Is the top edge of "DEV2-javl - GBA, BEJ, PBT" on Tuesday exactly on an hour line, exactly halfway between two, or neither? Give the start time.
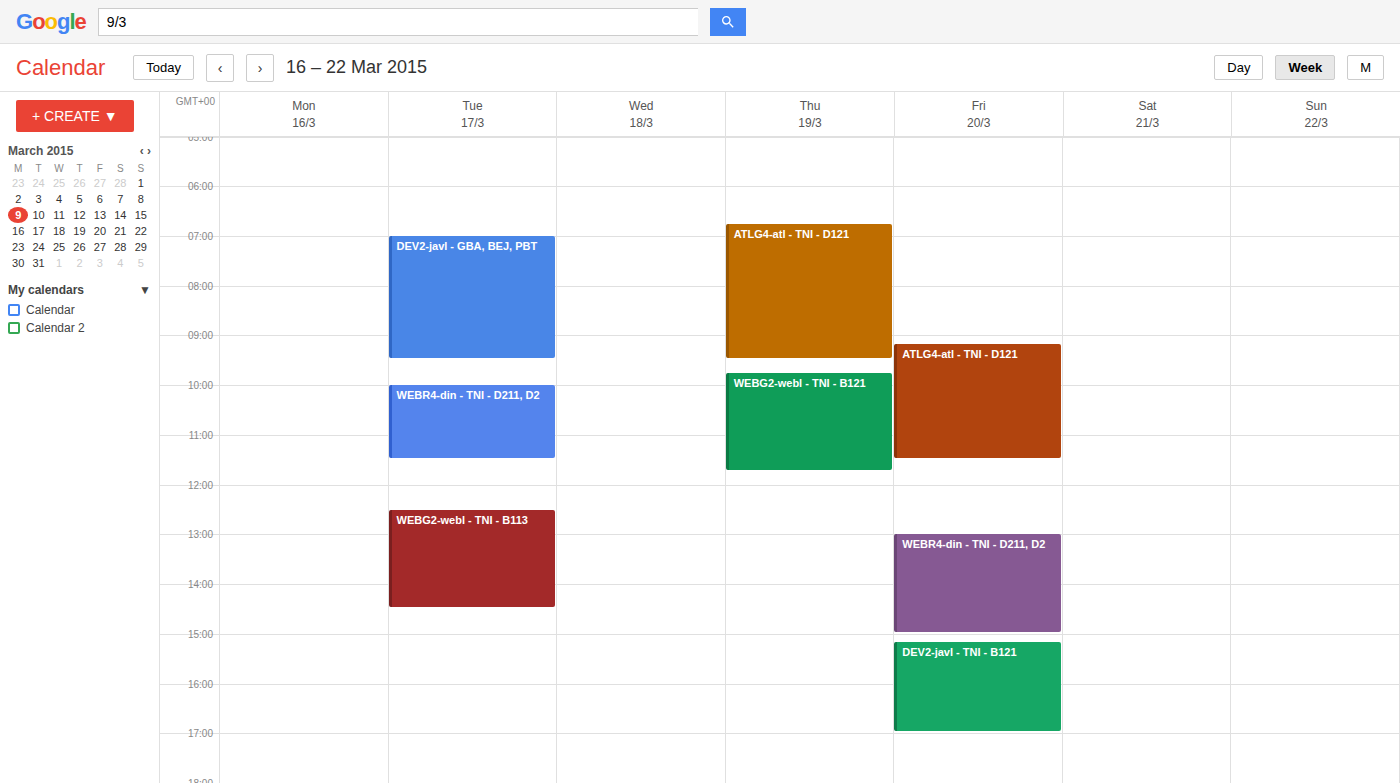
7:00 AM -- exactly on the 7 AM line.